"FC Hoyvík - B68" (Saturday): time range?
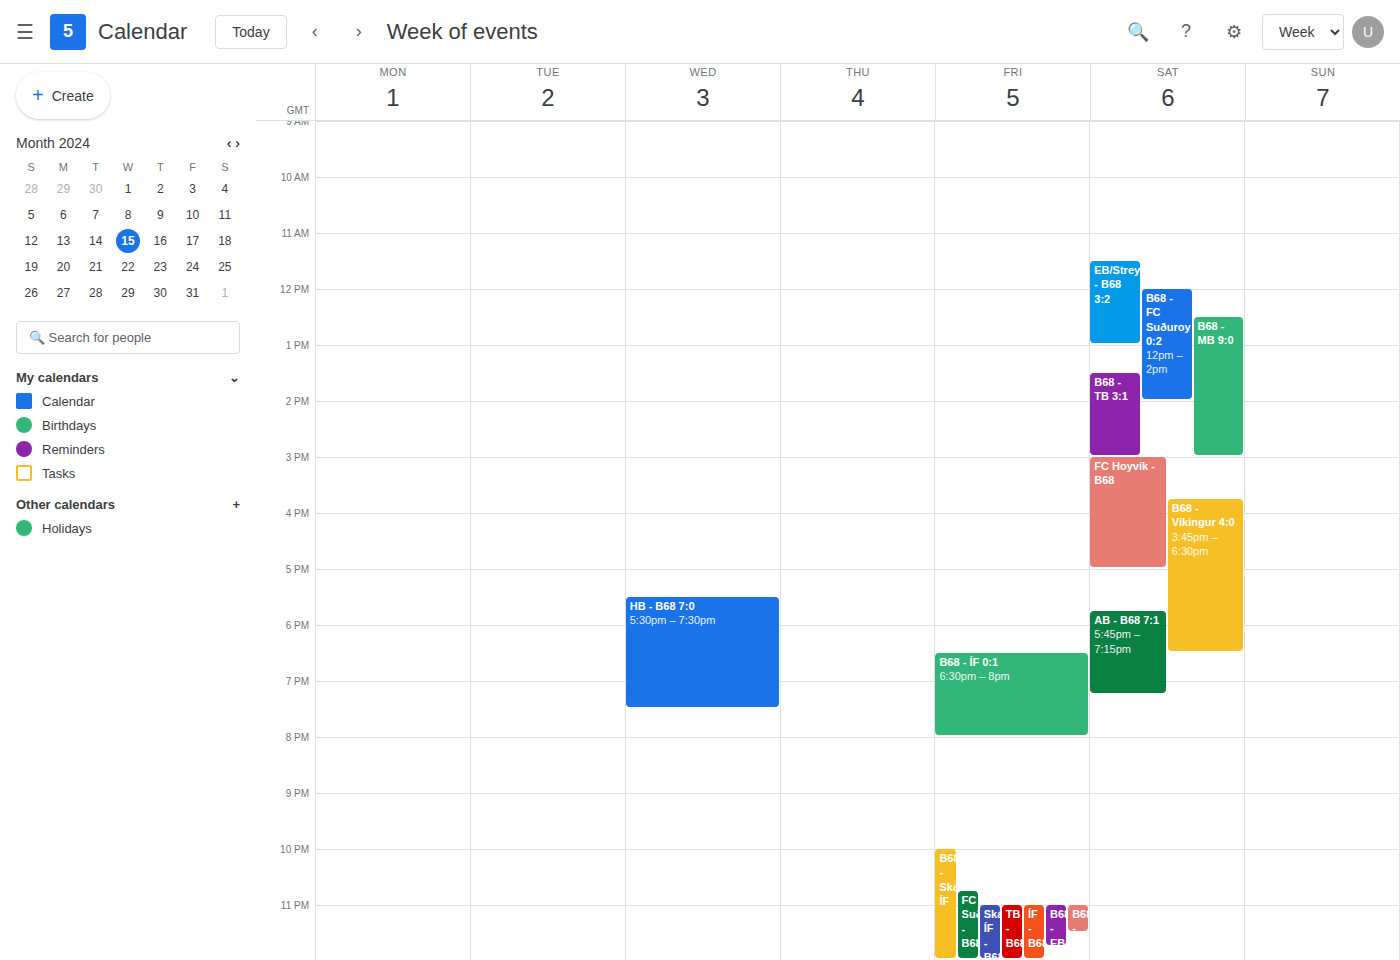
3:00 PM to 5:00 PM